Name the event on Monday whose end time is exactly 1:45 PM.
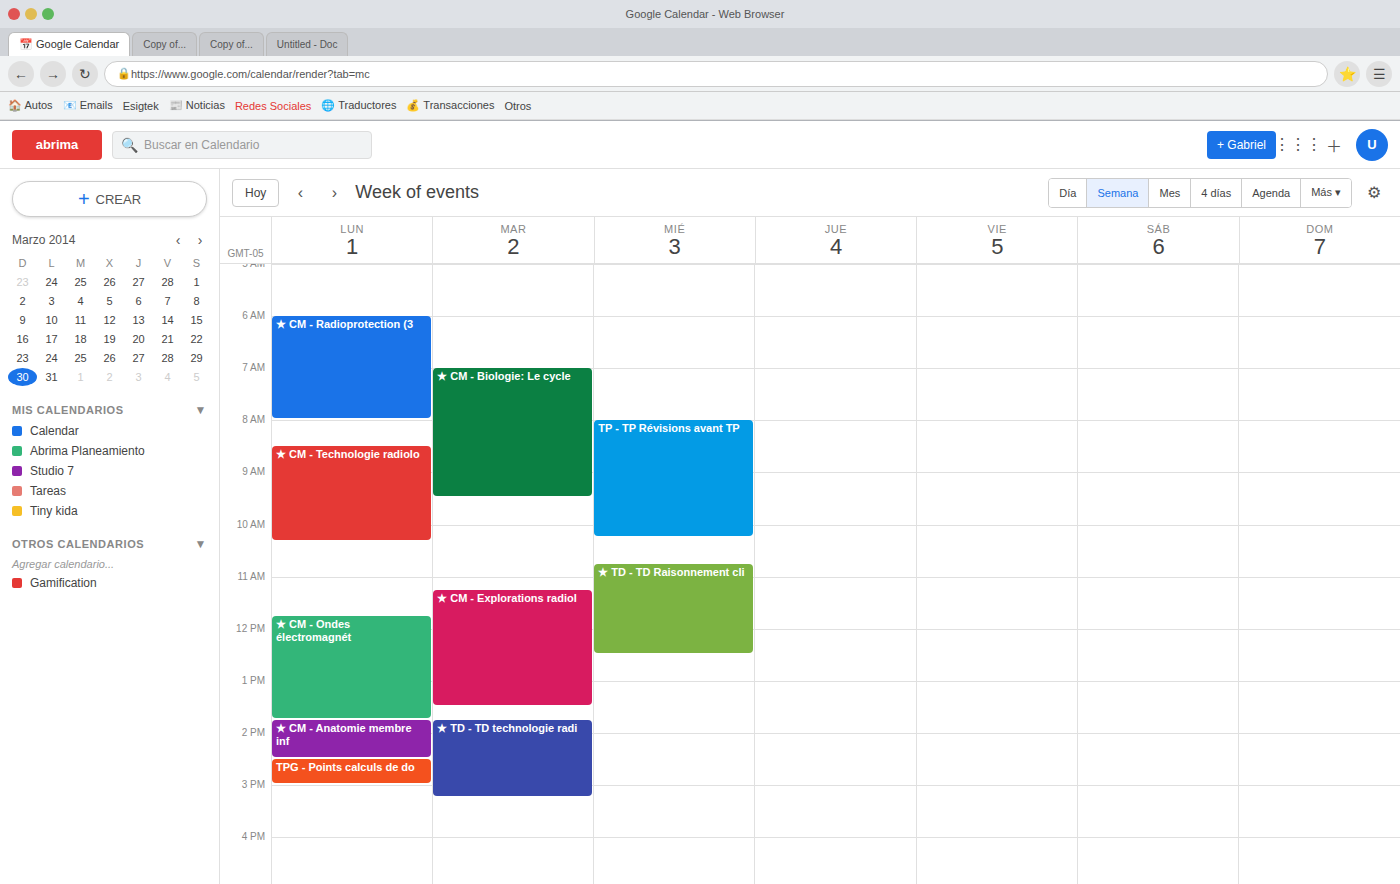
"★ CM - Ondes électromagnét"